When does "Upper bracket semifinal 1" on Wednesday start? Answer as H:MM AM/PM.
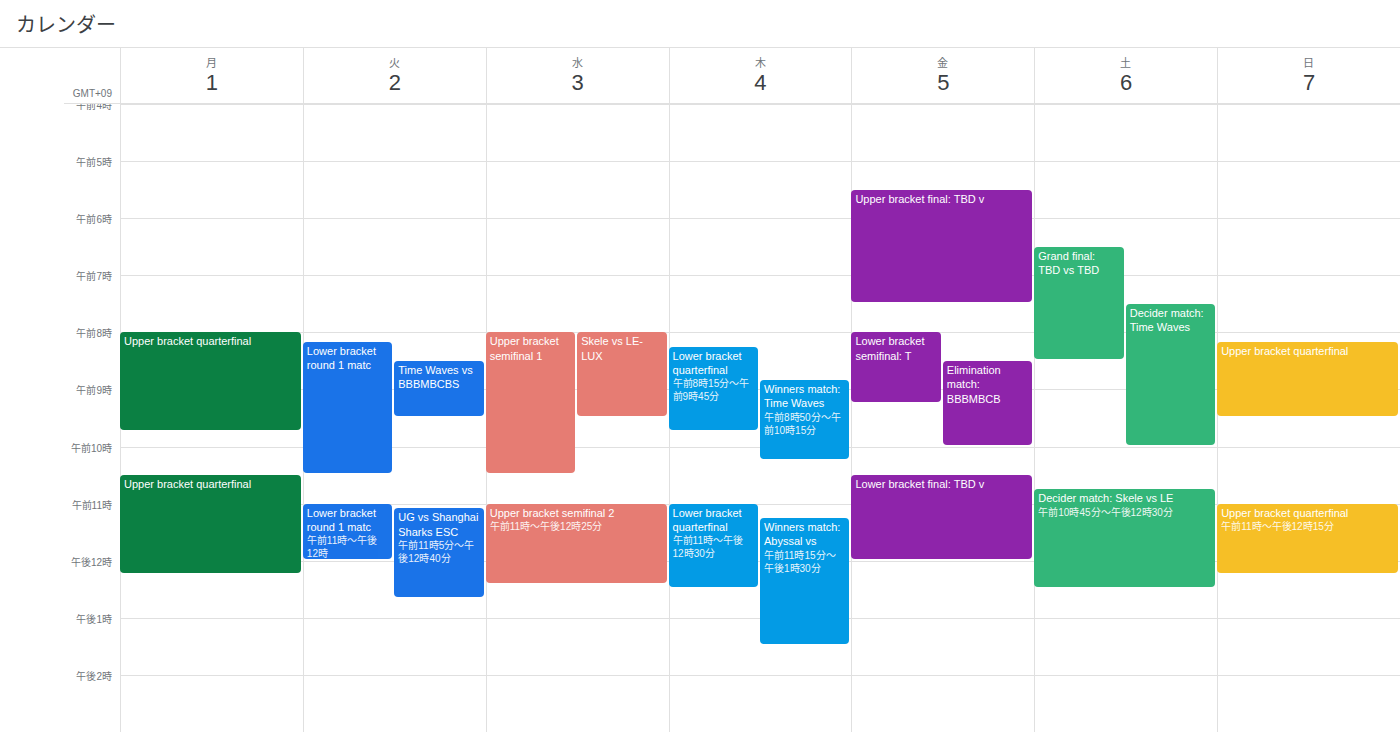
8:00 AM